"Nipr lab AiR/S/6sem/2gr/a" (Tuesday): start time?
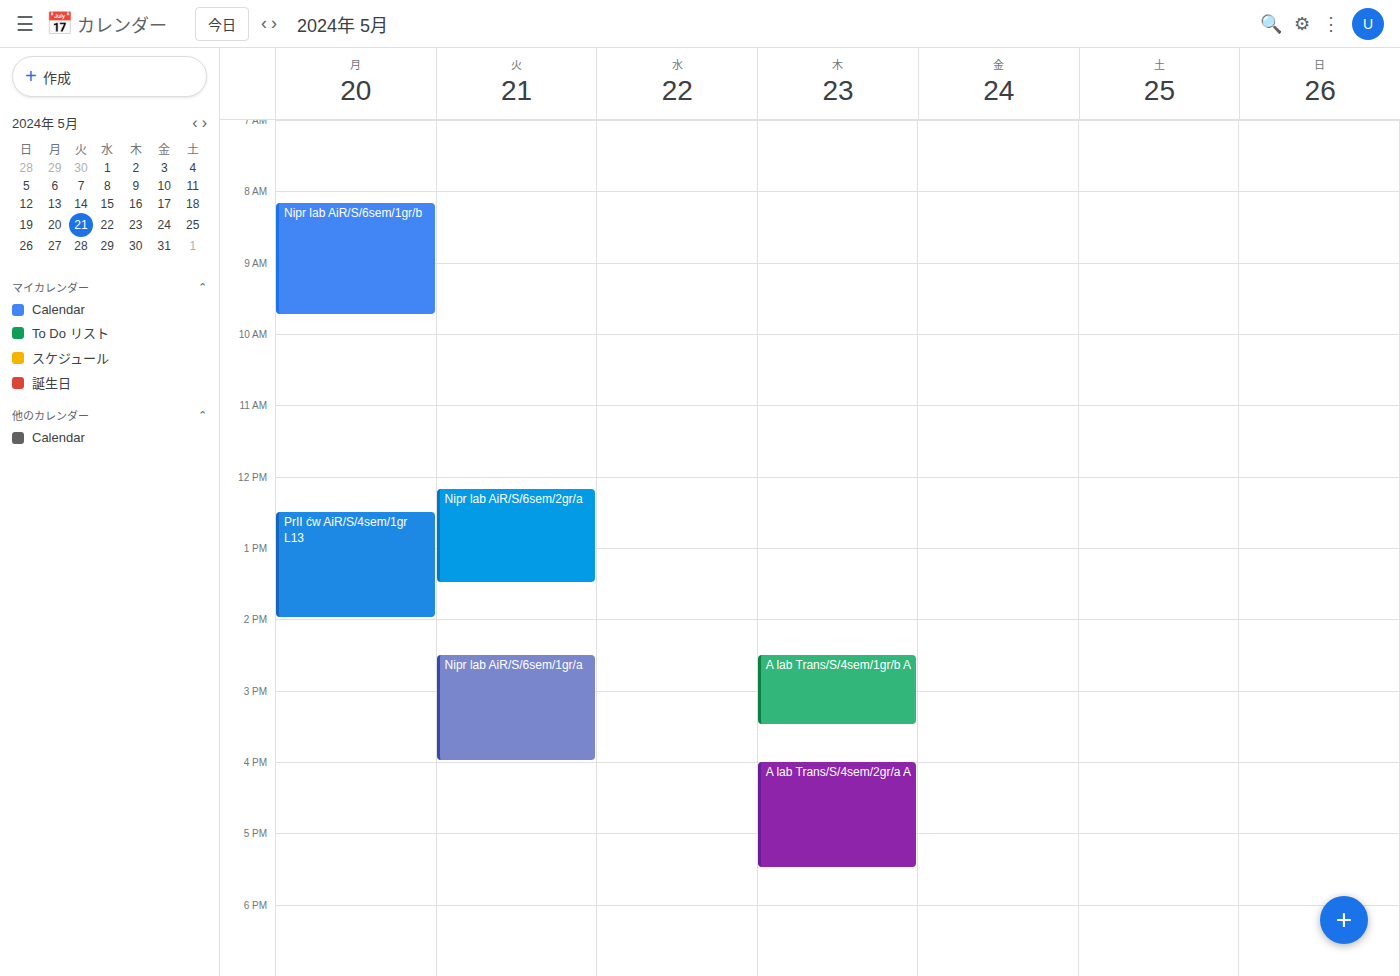
12:10 PM